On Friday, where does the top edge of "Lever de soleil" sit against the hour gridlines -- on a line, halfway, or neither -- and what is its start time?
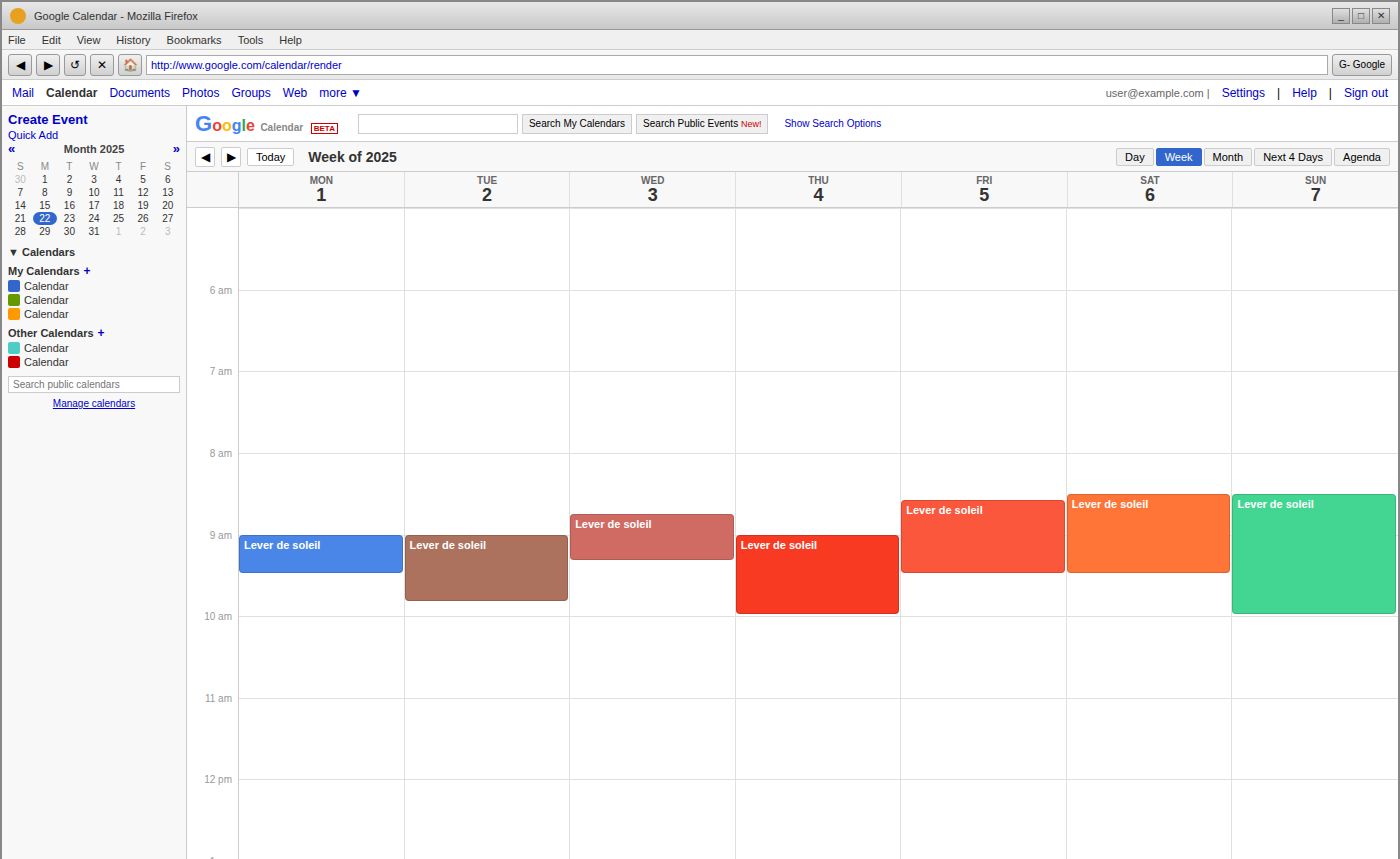
8:35 AM -- neither: 35 minutes below the 8 AM line and 25 minutes above the 9 AM line.